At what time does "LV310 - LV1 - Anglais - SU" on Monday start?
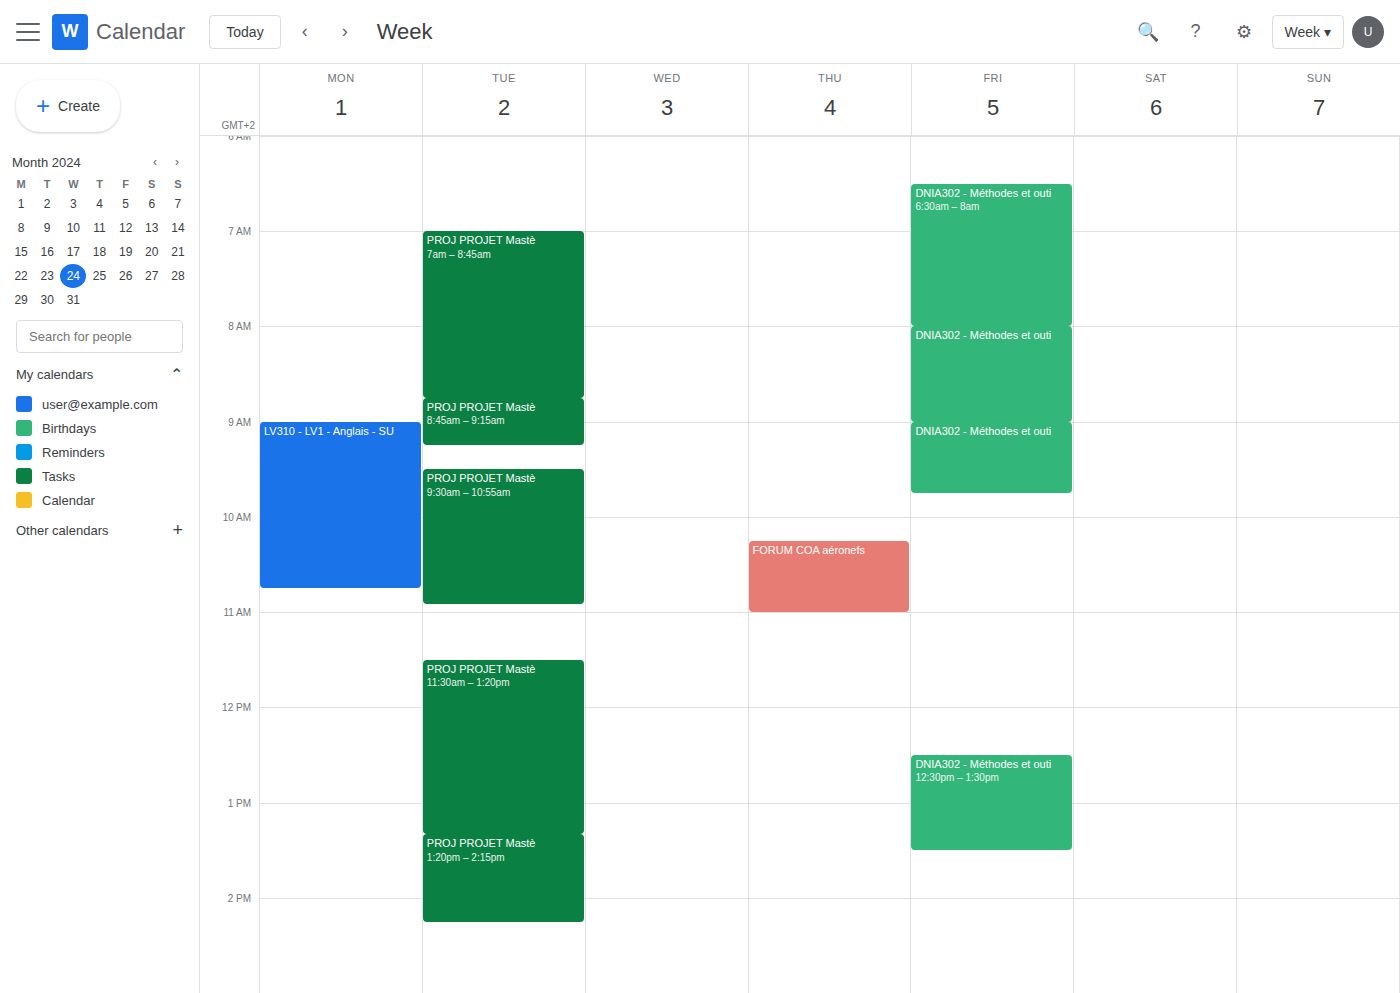
9:00 AM